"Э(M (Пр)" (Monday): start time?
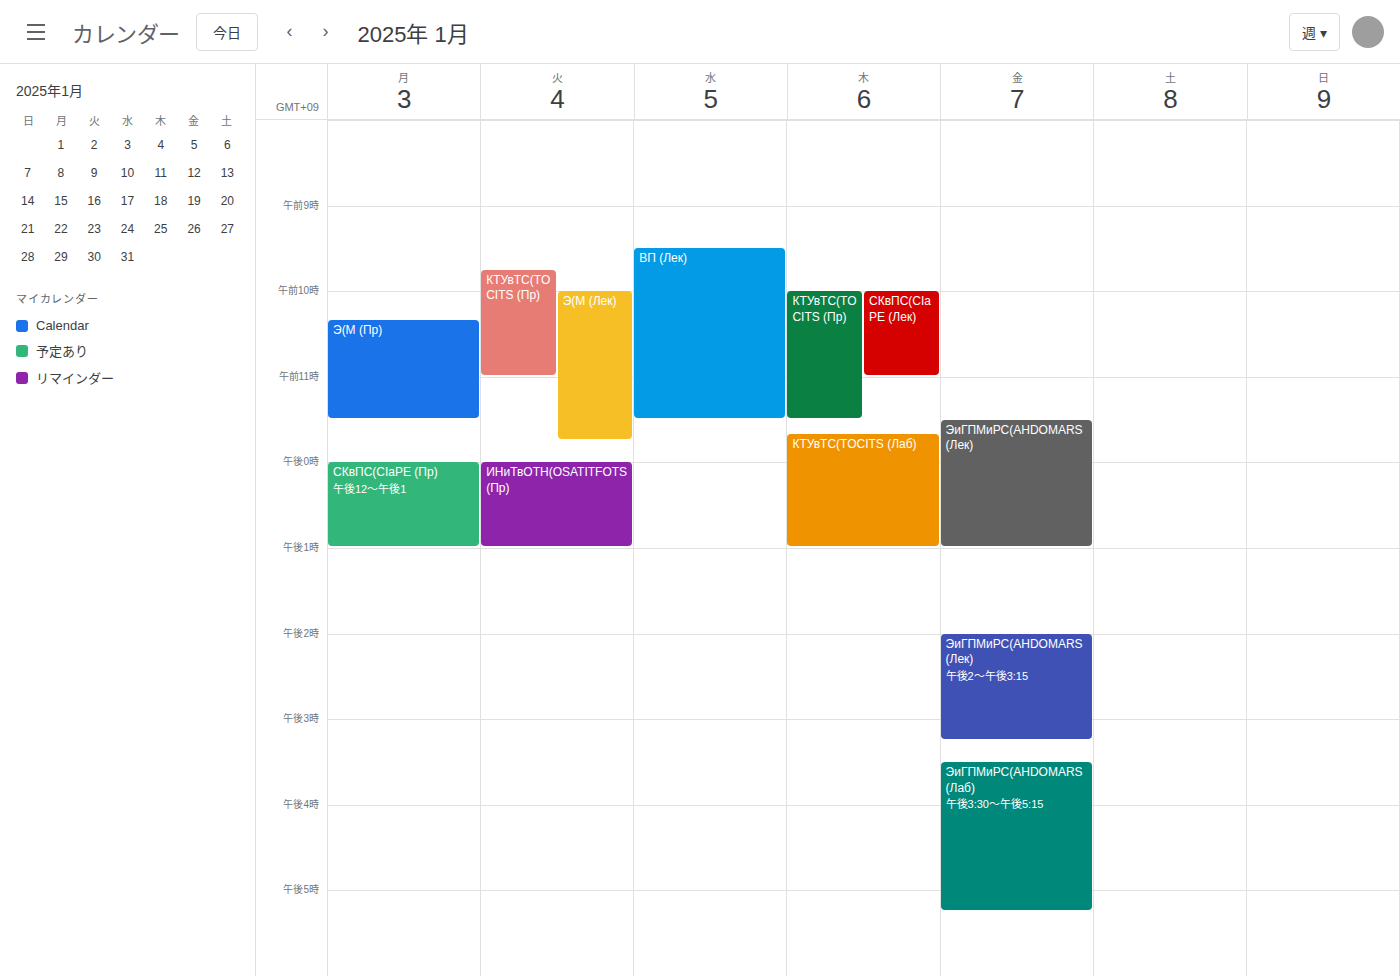
10:20 AM